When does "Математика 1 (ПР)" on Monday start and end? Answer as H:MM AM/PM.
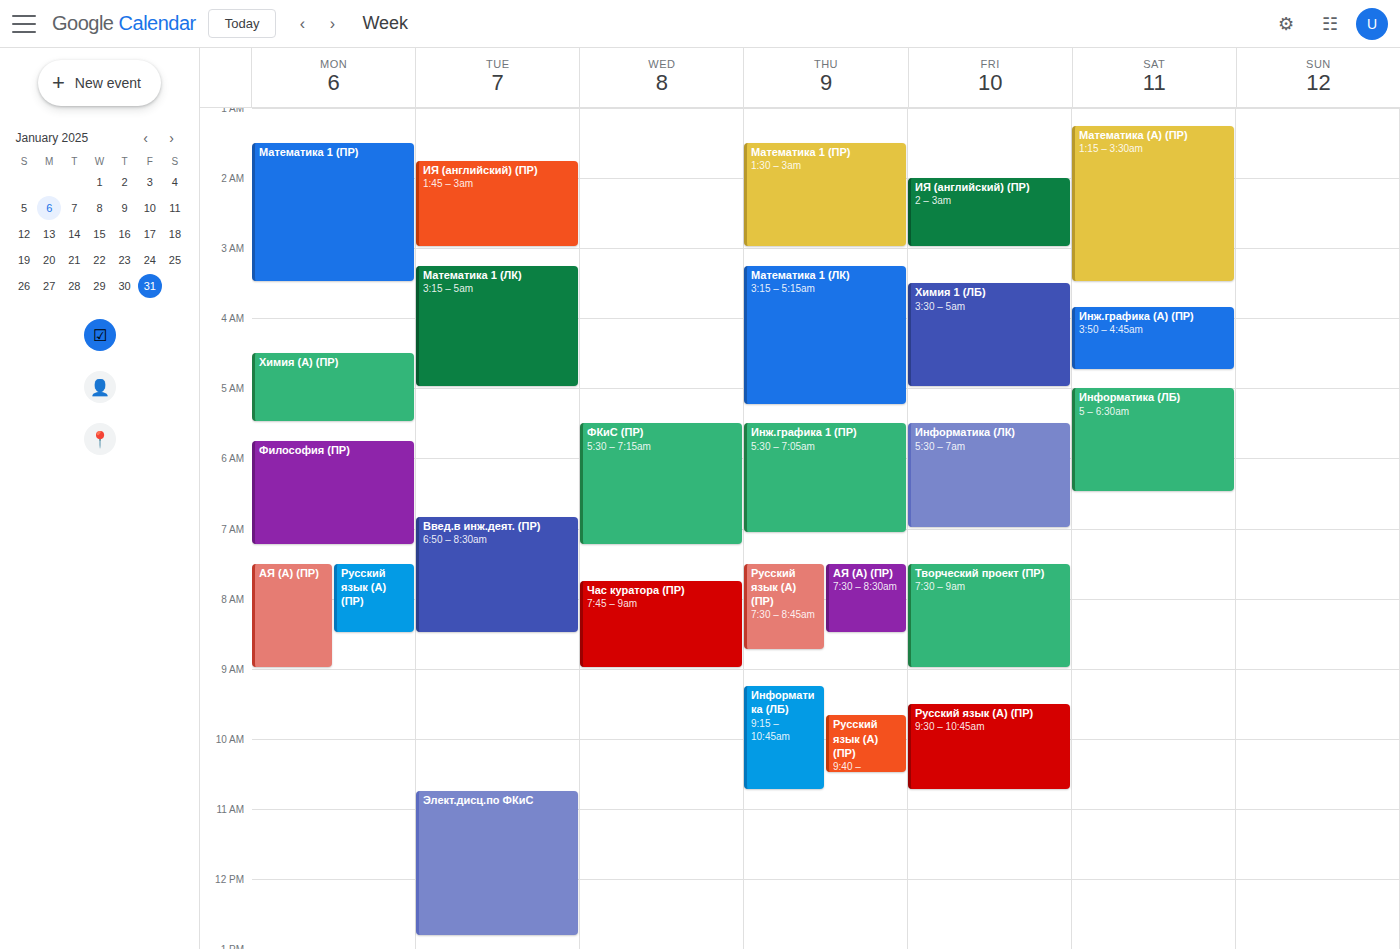
1:30 AM to 3:30 AM